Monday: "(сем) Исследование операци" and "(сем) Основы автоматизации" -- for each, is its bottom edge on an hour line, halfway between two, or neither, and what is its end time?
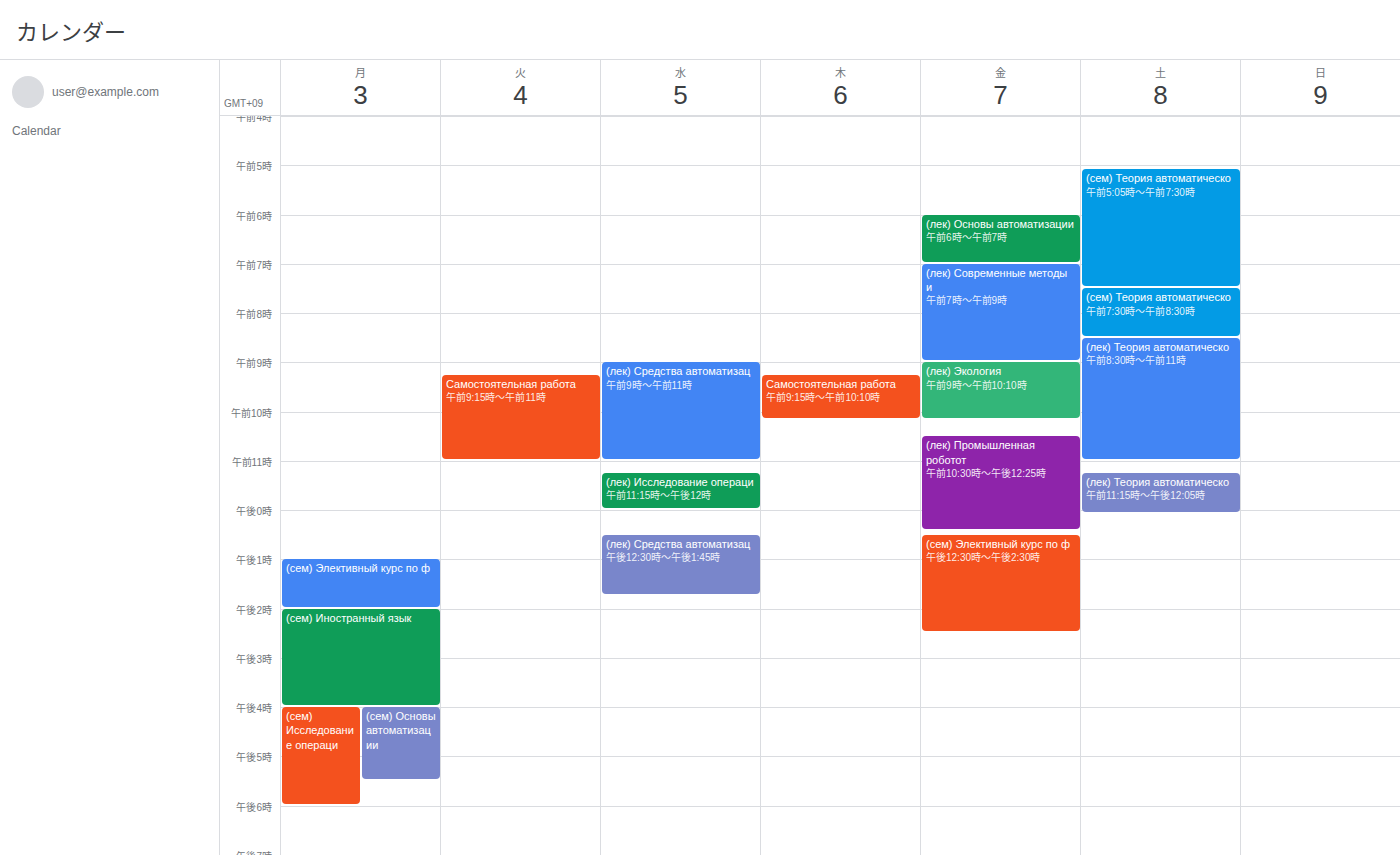
"(сем) Исследование операци": 6:00 PM, exactly on the 6 PM line. "(сем) Основы автоматизации": 5:30 PM, halfway between the 5 PM and 6 PM lines.